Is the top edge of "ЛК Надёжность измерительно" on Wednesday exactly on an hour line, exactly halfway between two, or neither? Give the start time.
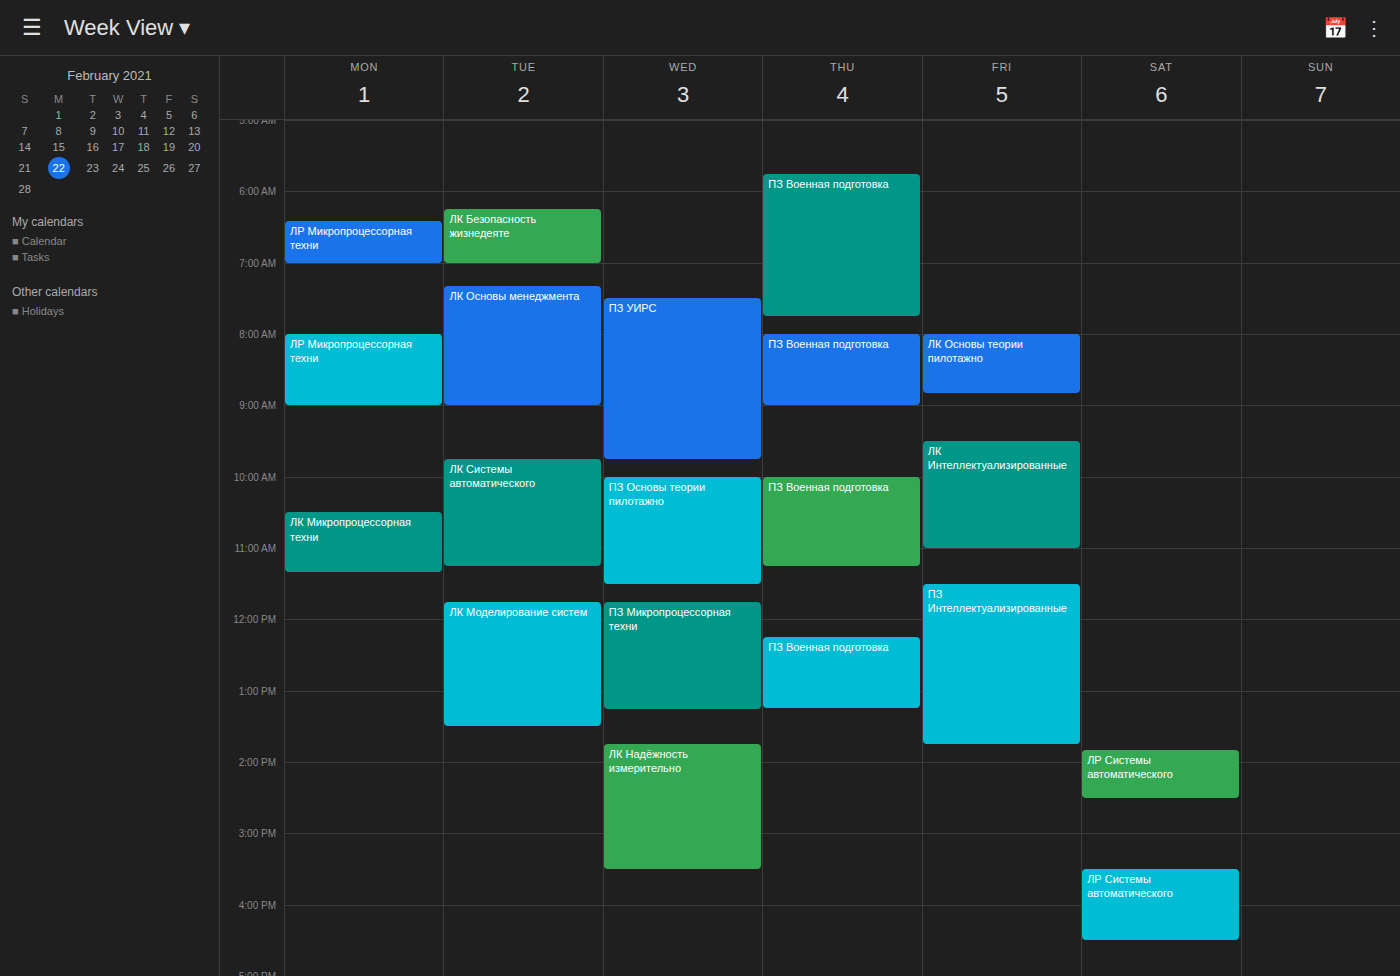
1:45 PM -- neither: three quarters of the way from the 1 PM line to the 2 PM line.